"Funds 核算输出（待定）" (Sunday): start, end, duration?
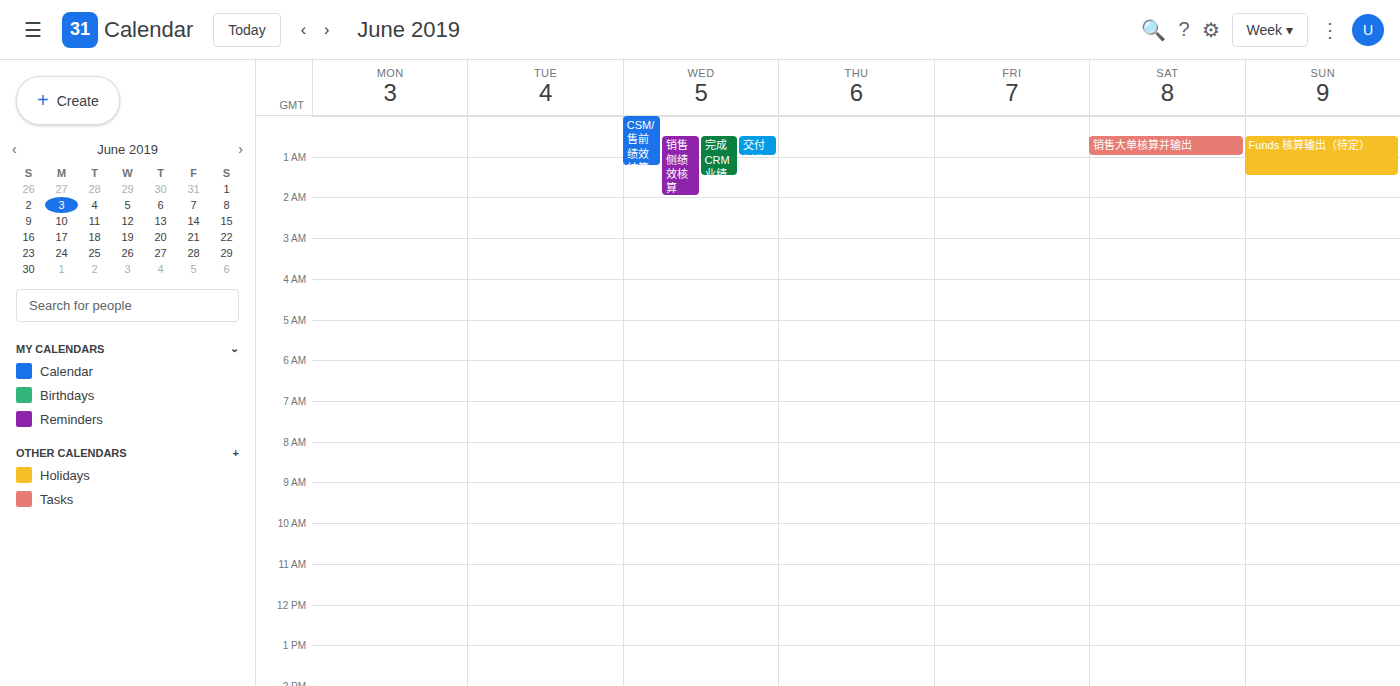
12:30 AM to 1:30 AM, 1 hour